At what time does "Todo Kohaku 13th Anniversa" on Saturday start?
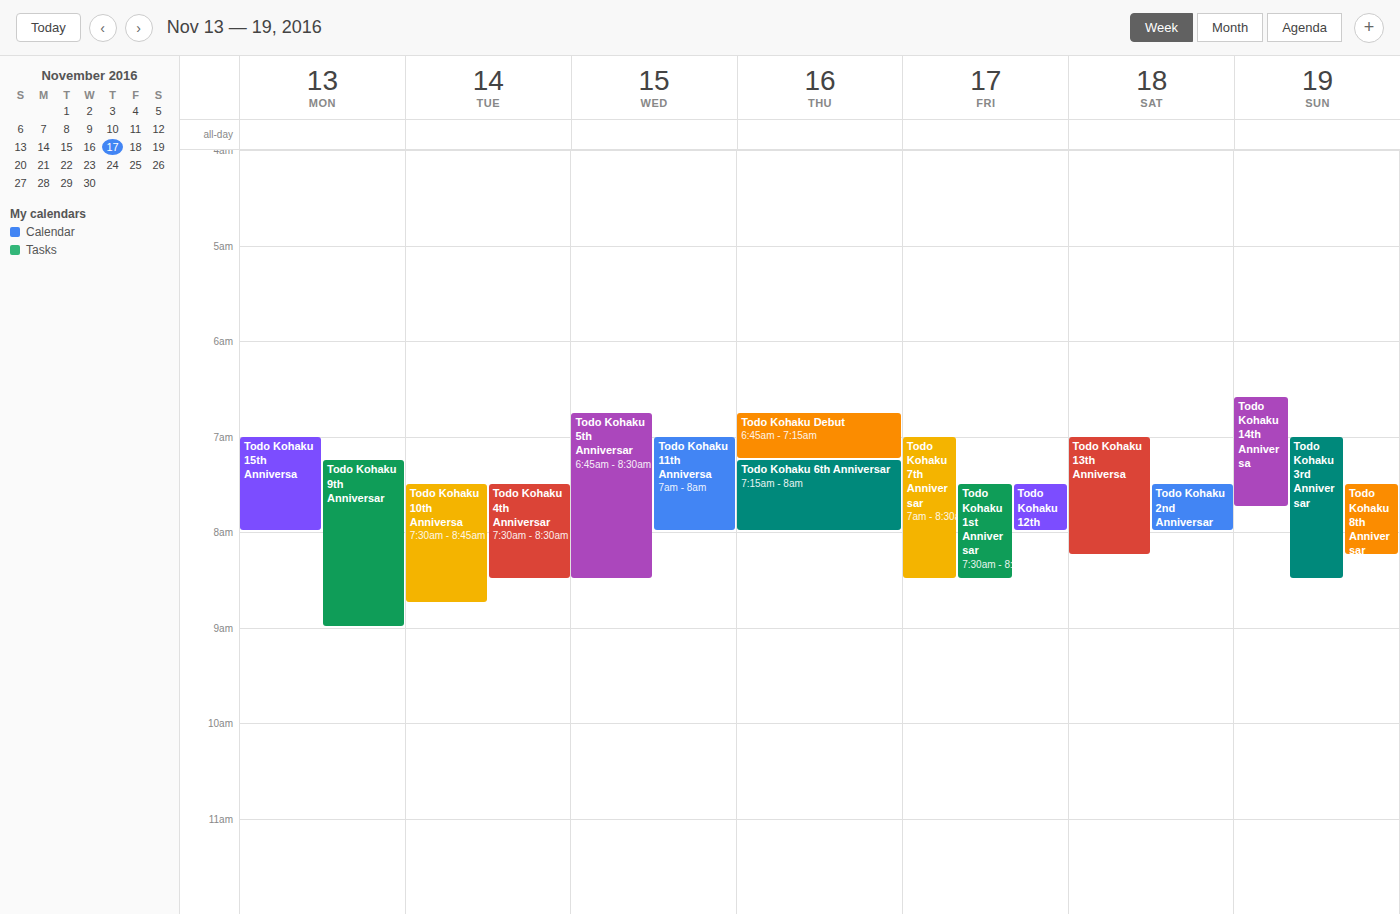
7:00 AM